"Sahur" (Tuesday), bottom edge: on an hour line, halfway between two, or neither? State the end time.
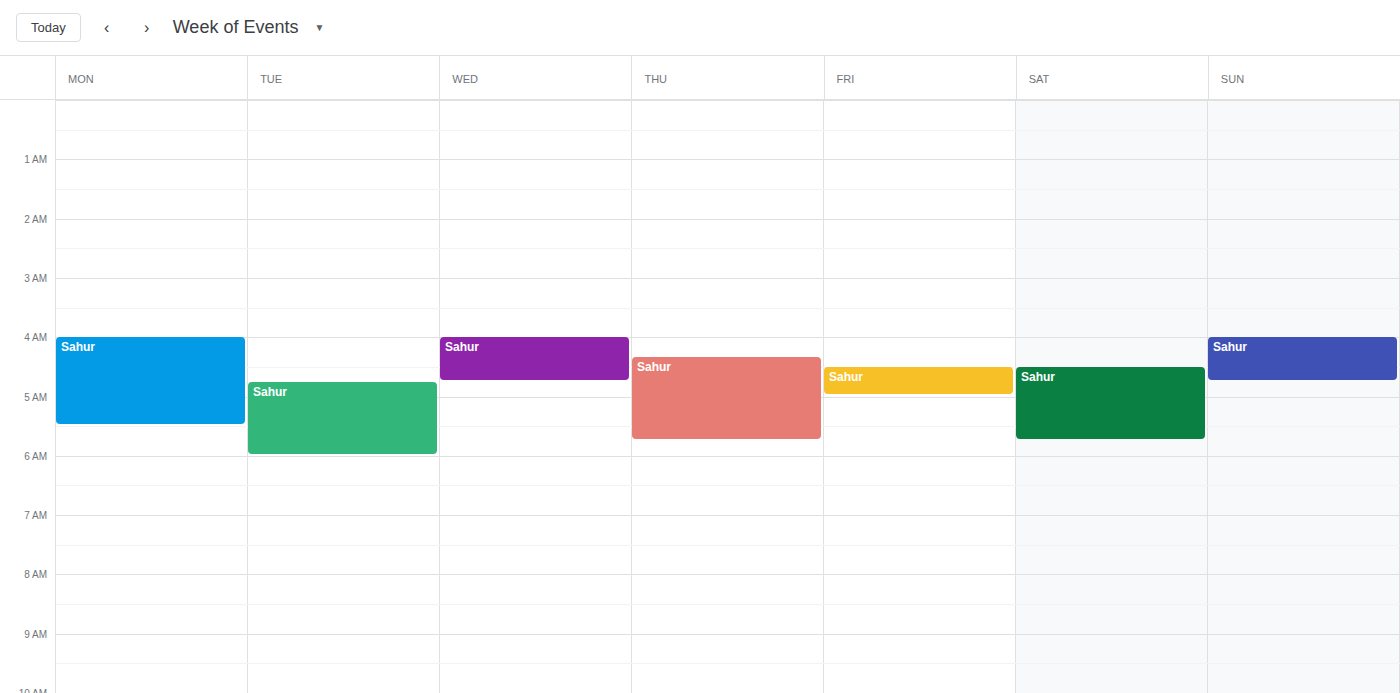
6:00 AM -- exactly on the 6 AM line.